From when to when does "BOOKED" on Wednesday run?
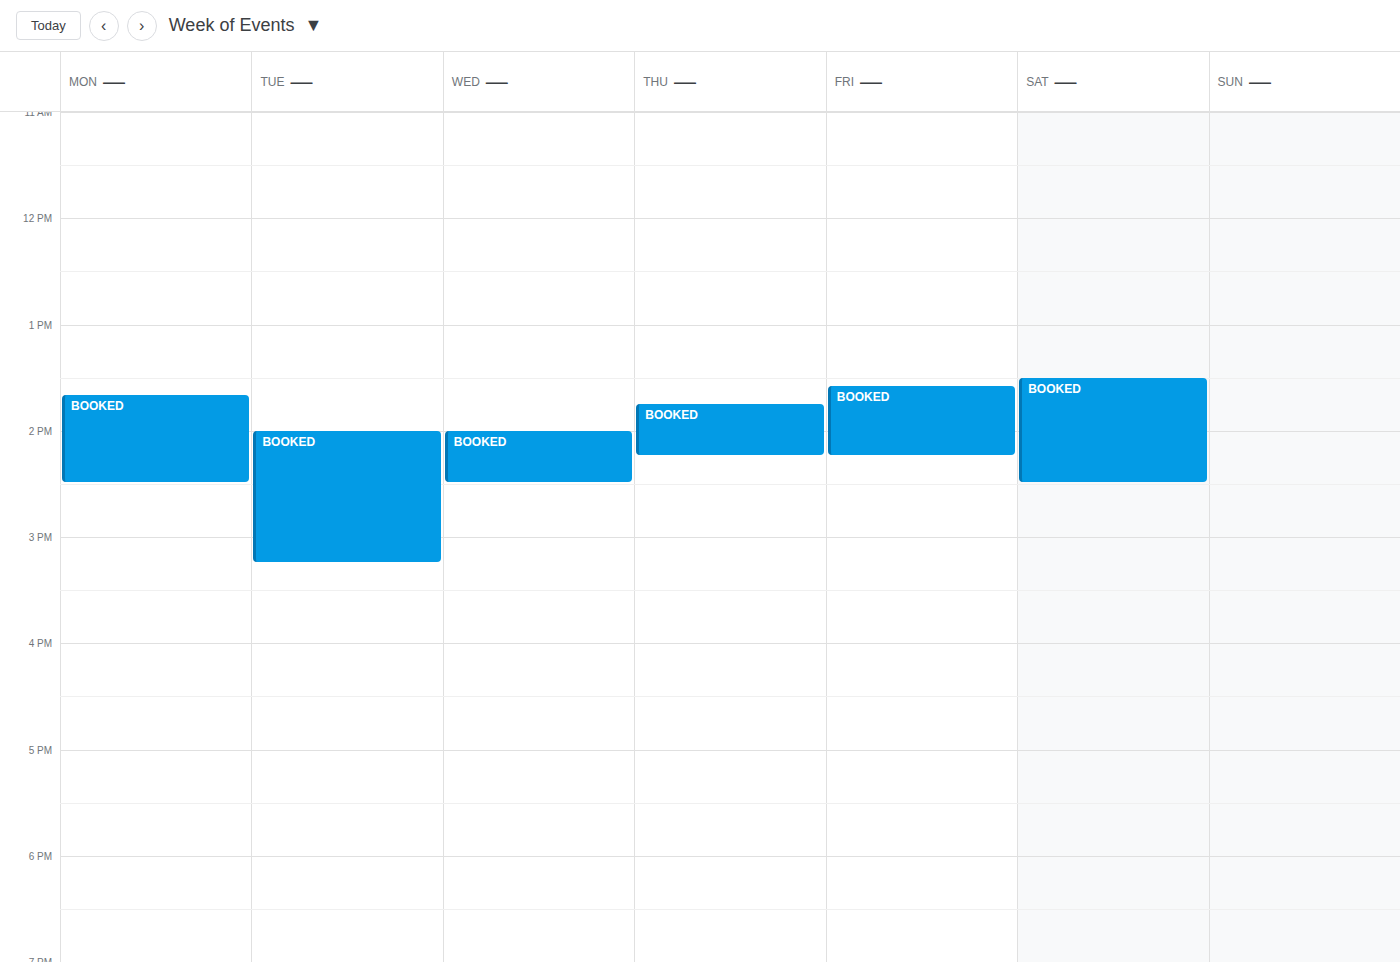
2:00 PM to 2:30 PM